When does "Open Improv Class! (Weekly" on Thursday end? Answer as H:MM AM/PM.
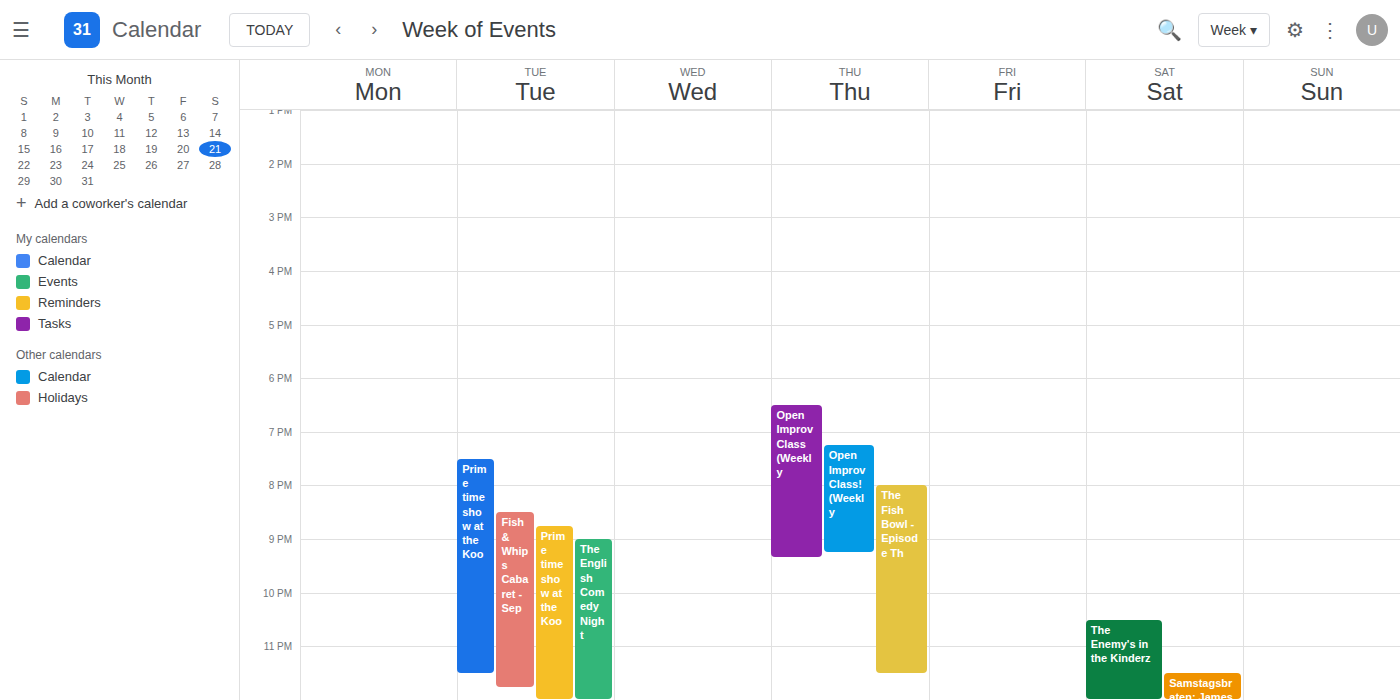
9:15 PM